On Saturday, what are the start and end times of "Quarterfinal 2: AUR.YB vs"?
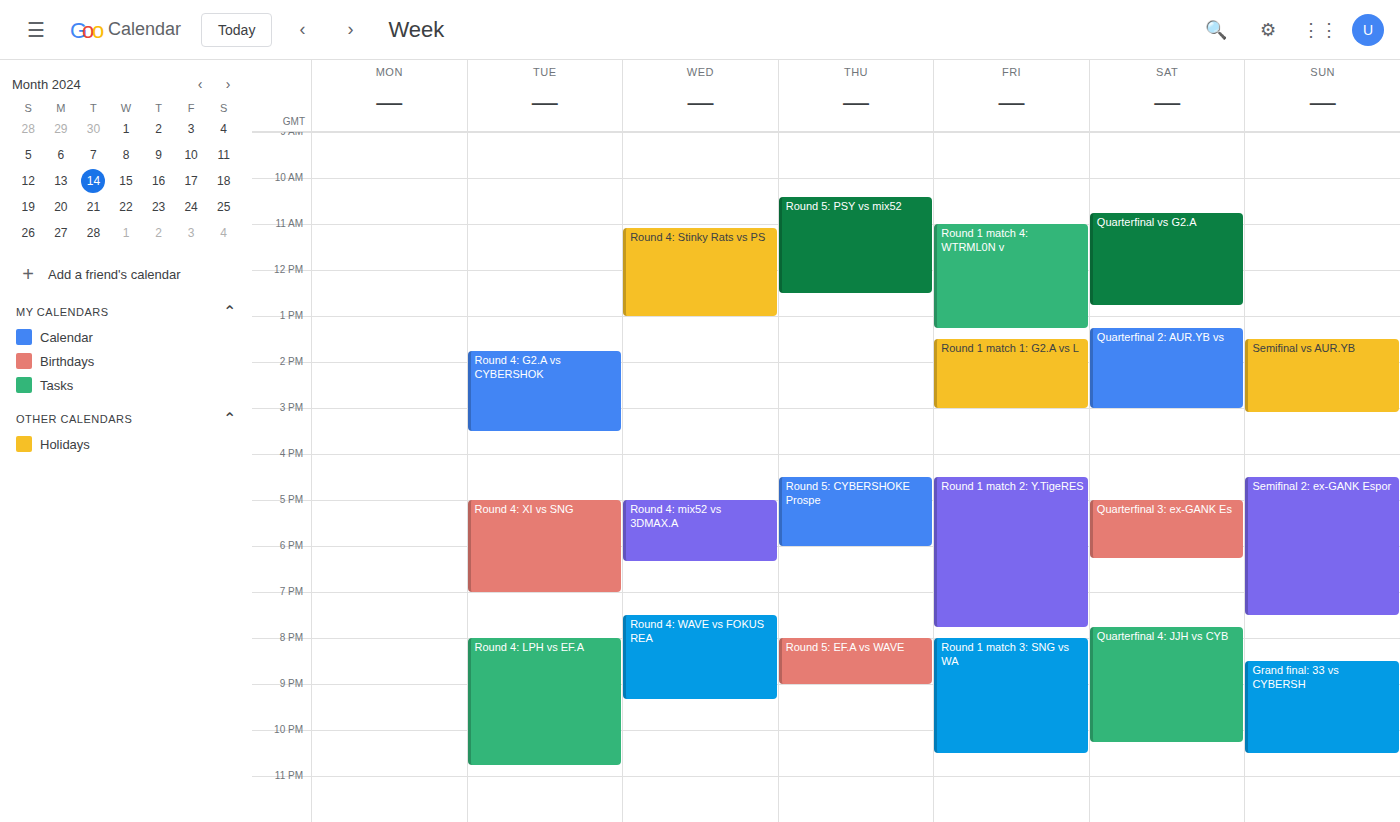
1:15 PM to 3:00 PM